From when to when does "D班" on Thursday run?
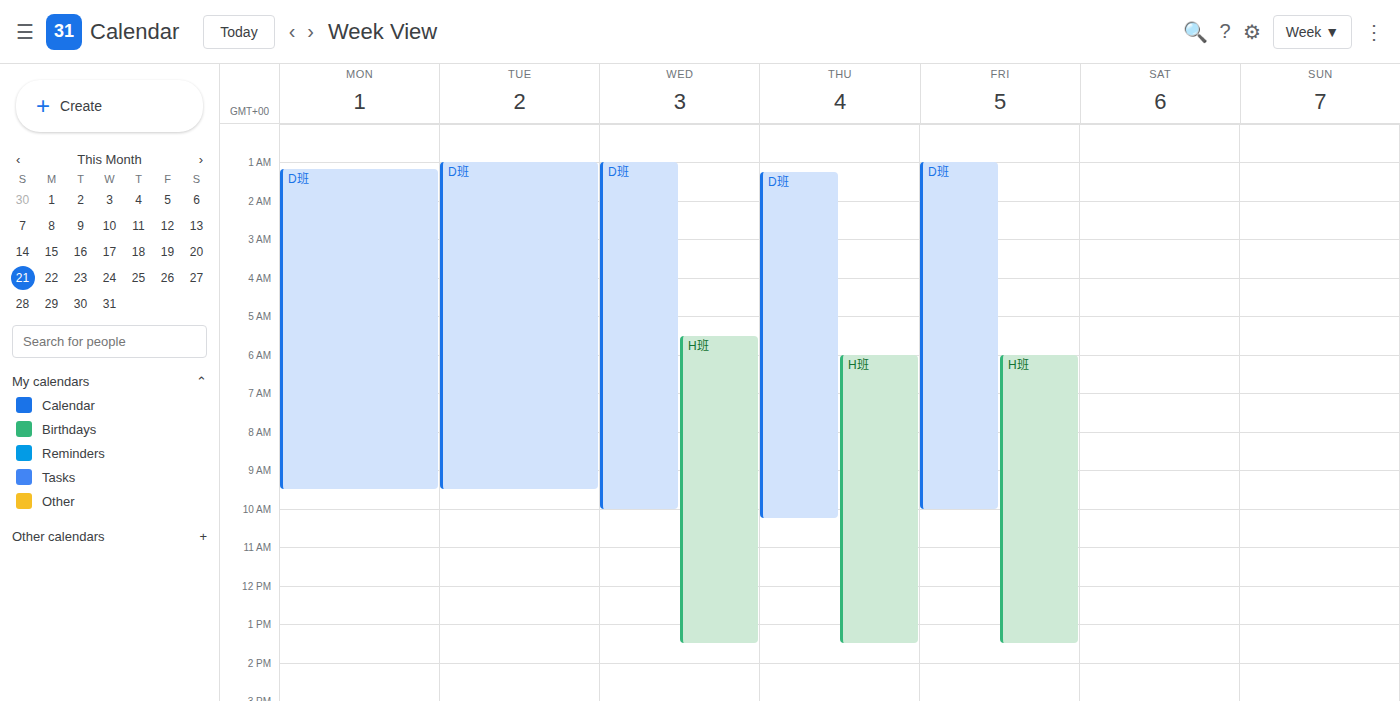
1:15 AM to 10:15 AM